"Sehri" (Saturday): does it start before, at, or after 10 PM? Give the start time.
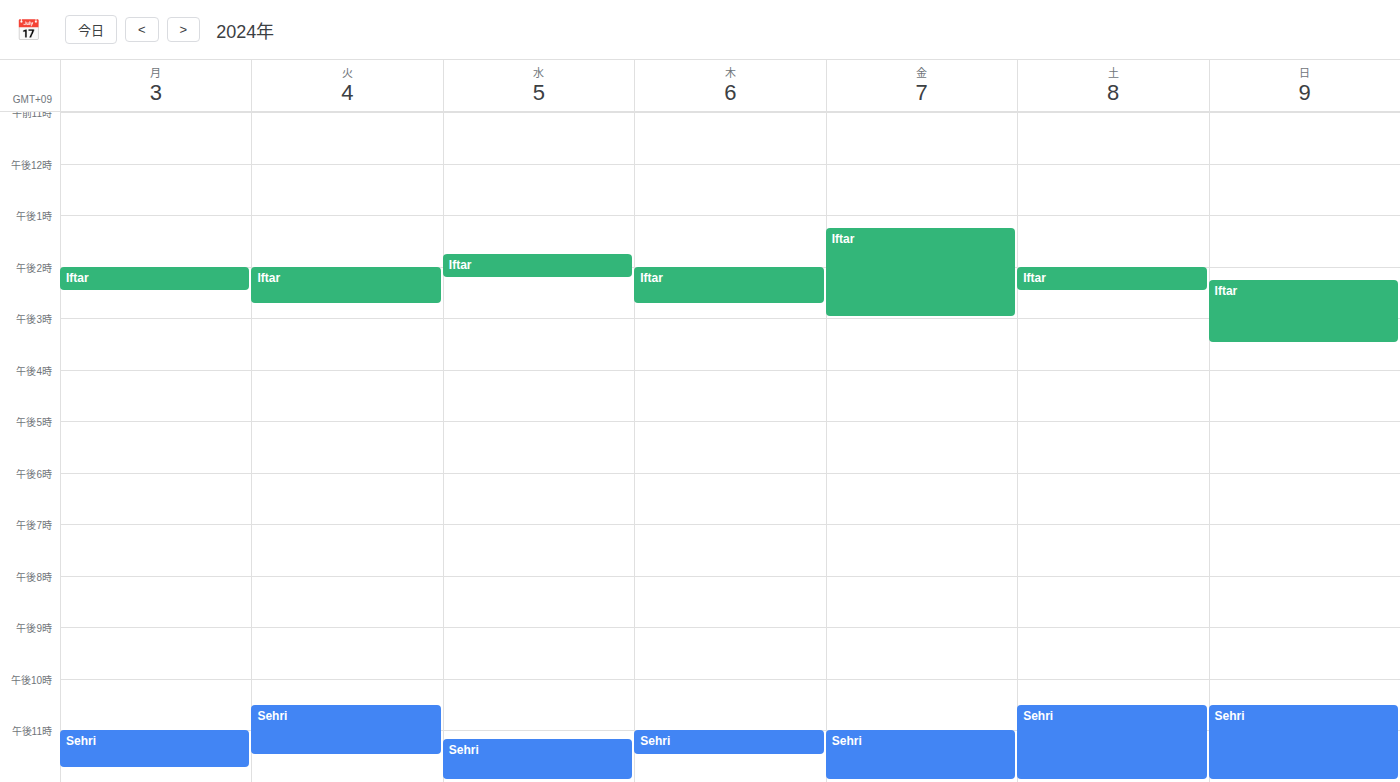
10:30 PM -- after 10 PM, 30 minutes below the 10 PM line.